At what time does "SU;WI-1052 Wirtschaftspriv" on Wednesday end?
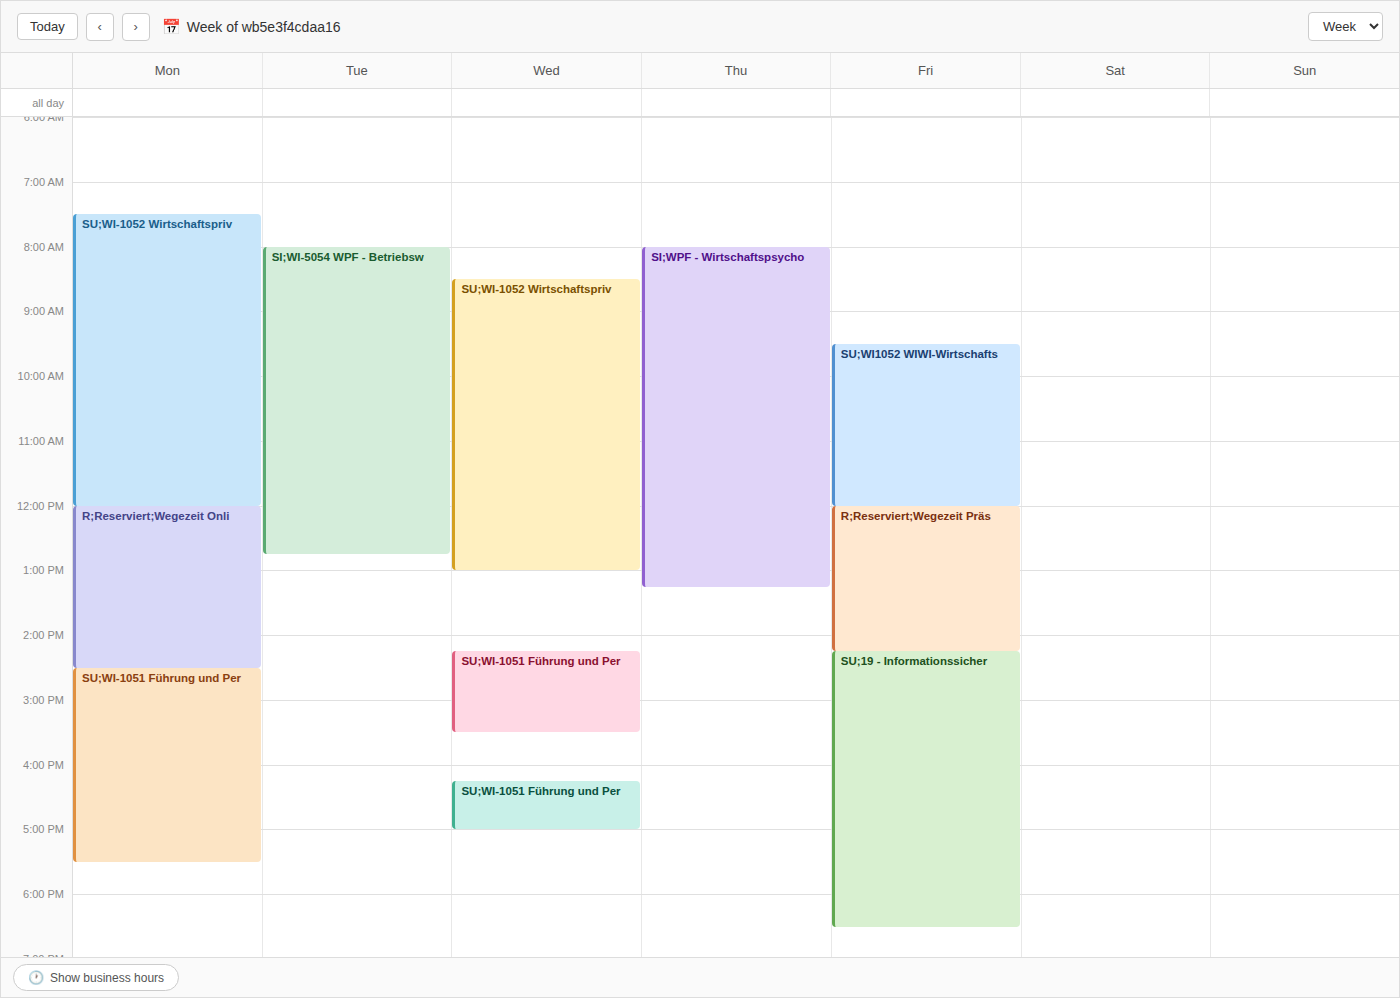
1:00 PM